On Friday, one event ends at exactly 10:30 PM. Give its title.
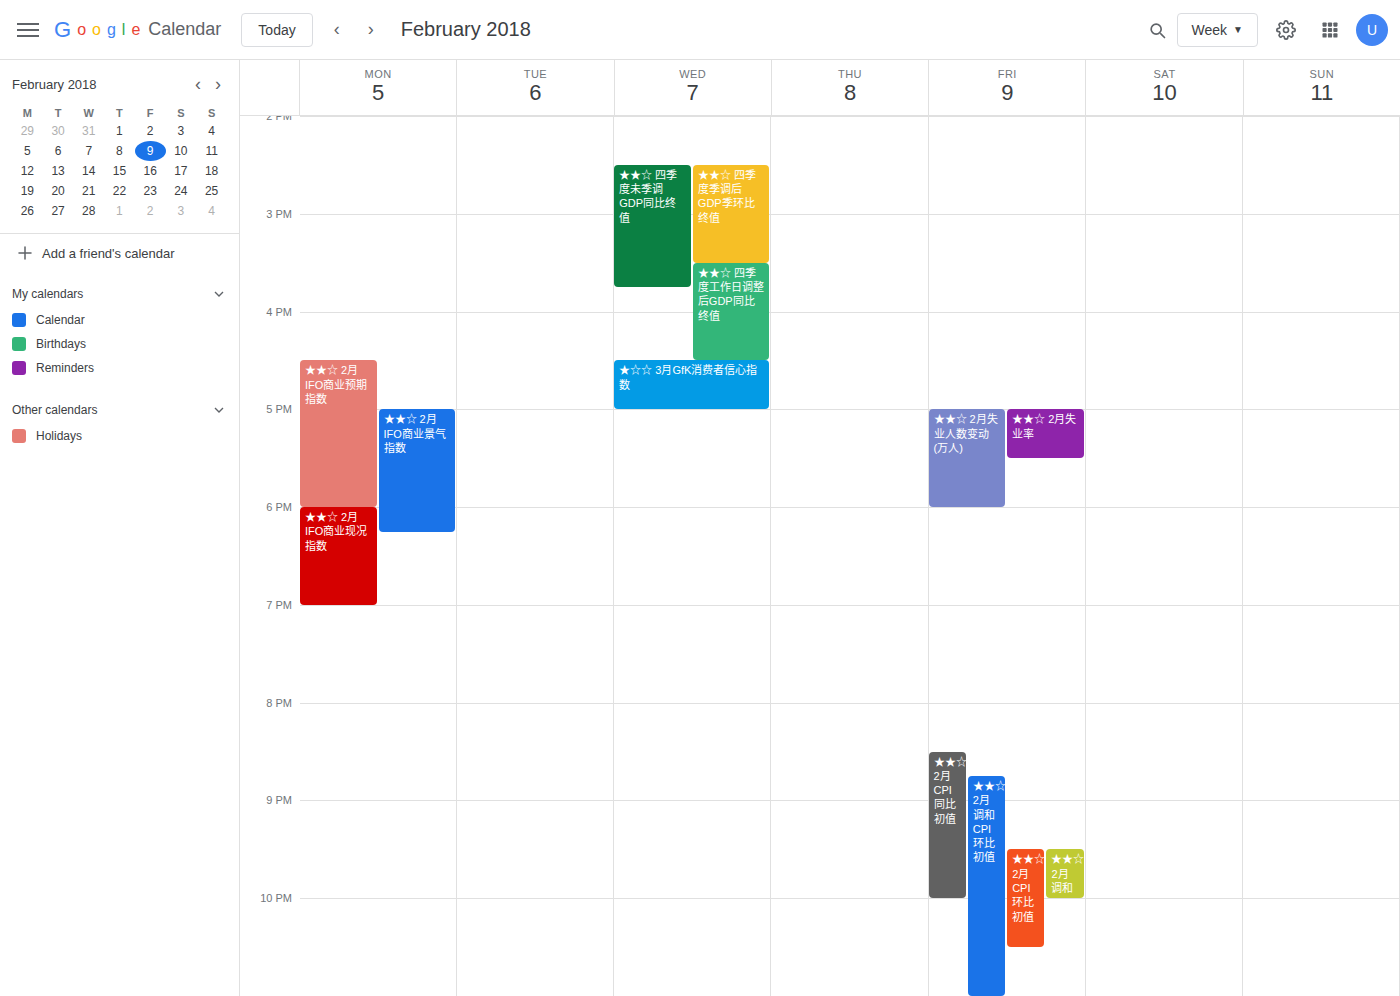
"★★☆ 2月CPI环比初值"